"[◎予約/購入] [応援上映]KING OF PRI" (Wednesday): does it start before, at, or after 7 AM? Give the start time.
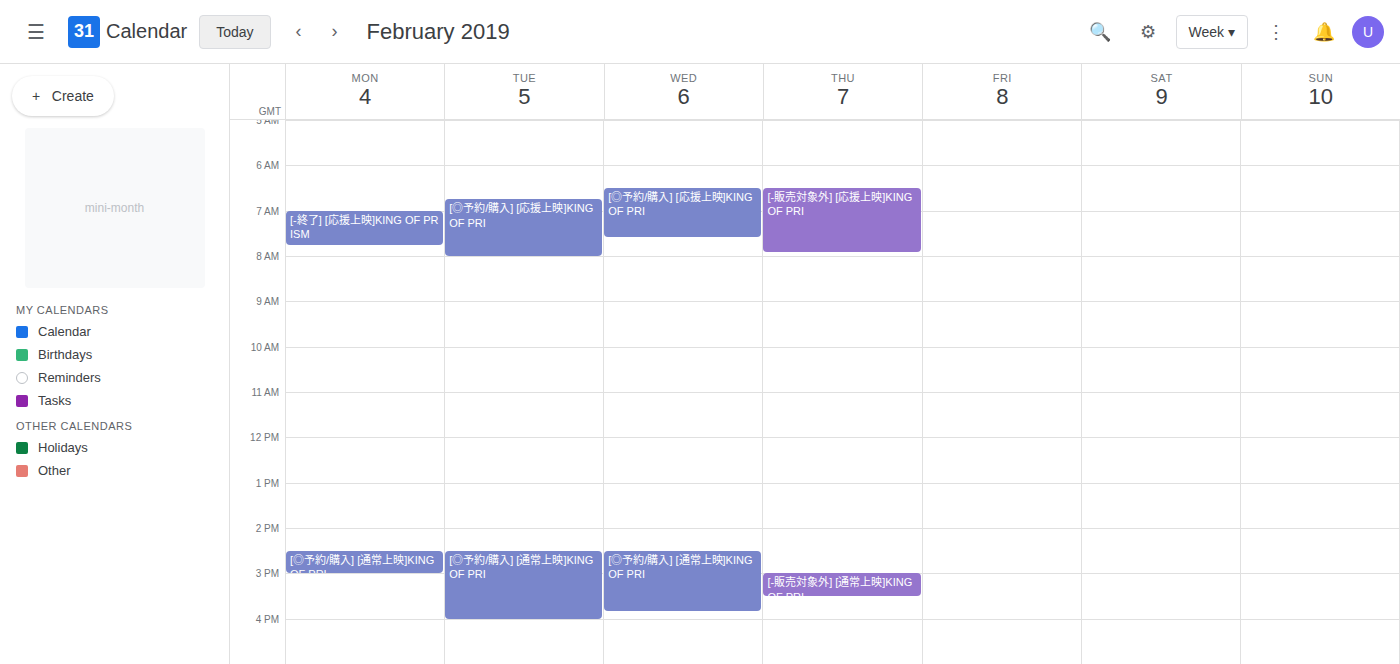
6:30 AM -- before 7 AM, 30 minutes above the 7 AM line.